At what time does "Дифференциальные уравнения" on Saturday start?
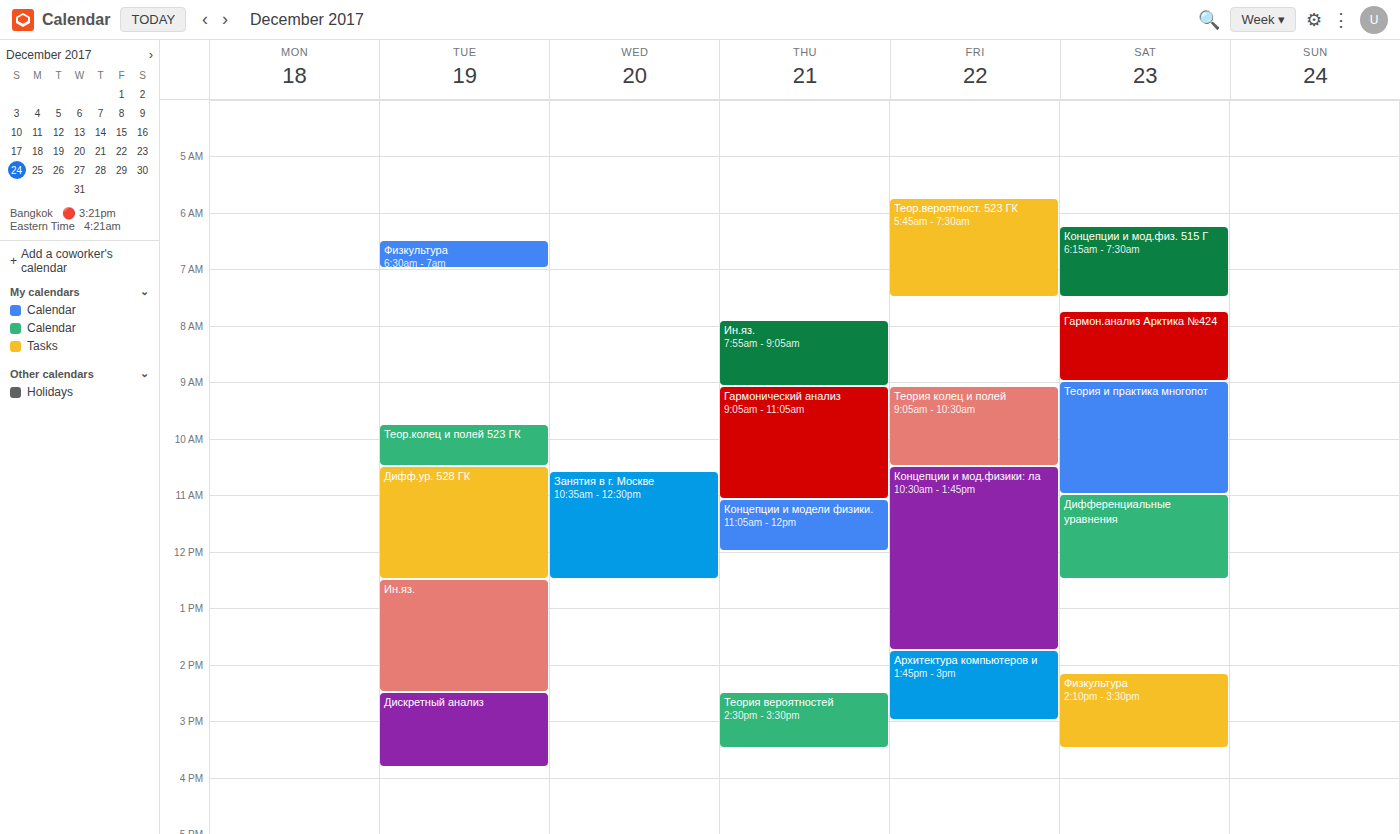
11:00 AM